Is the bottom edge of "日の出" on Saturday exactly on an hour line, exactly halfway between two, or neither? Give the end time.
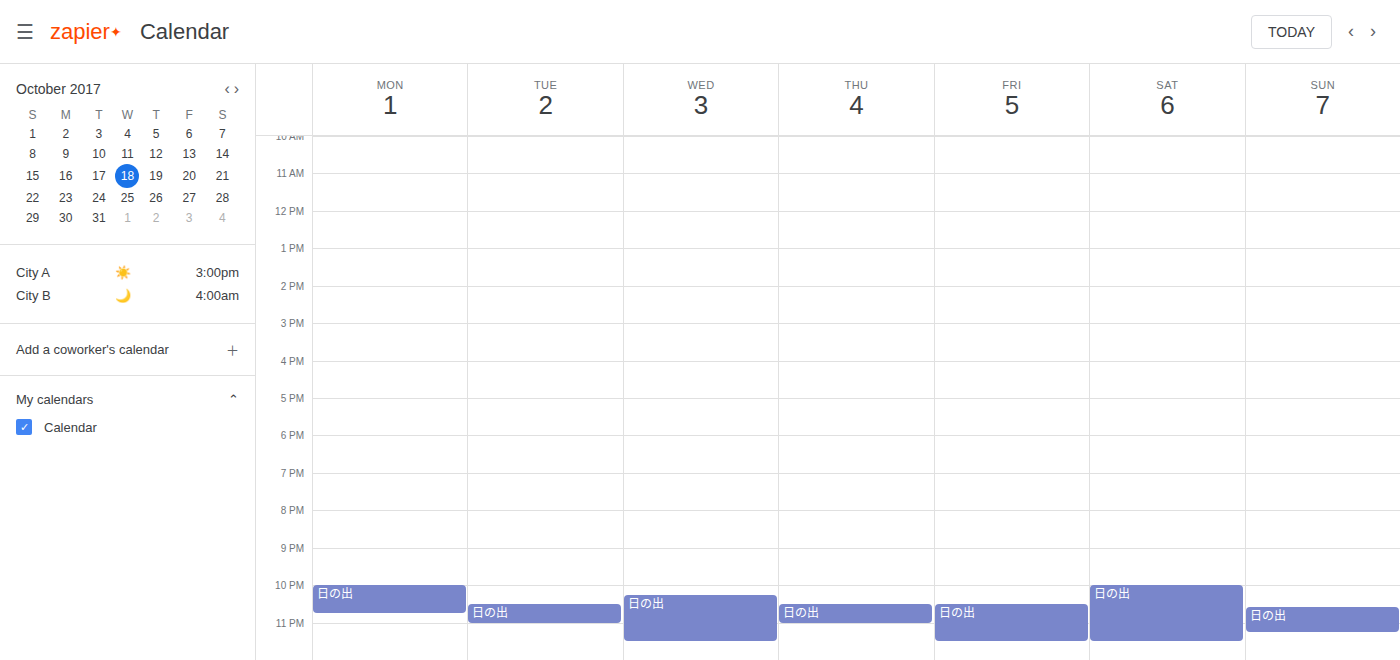
11:30 PM -- halfway between the 11 PM and 12 AM lines.